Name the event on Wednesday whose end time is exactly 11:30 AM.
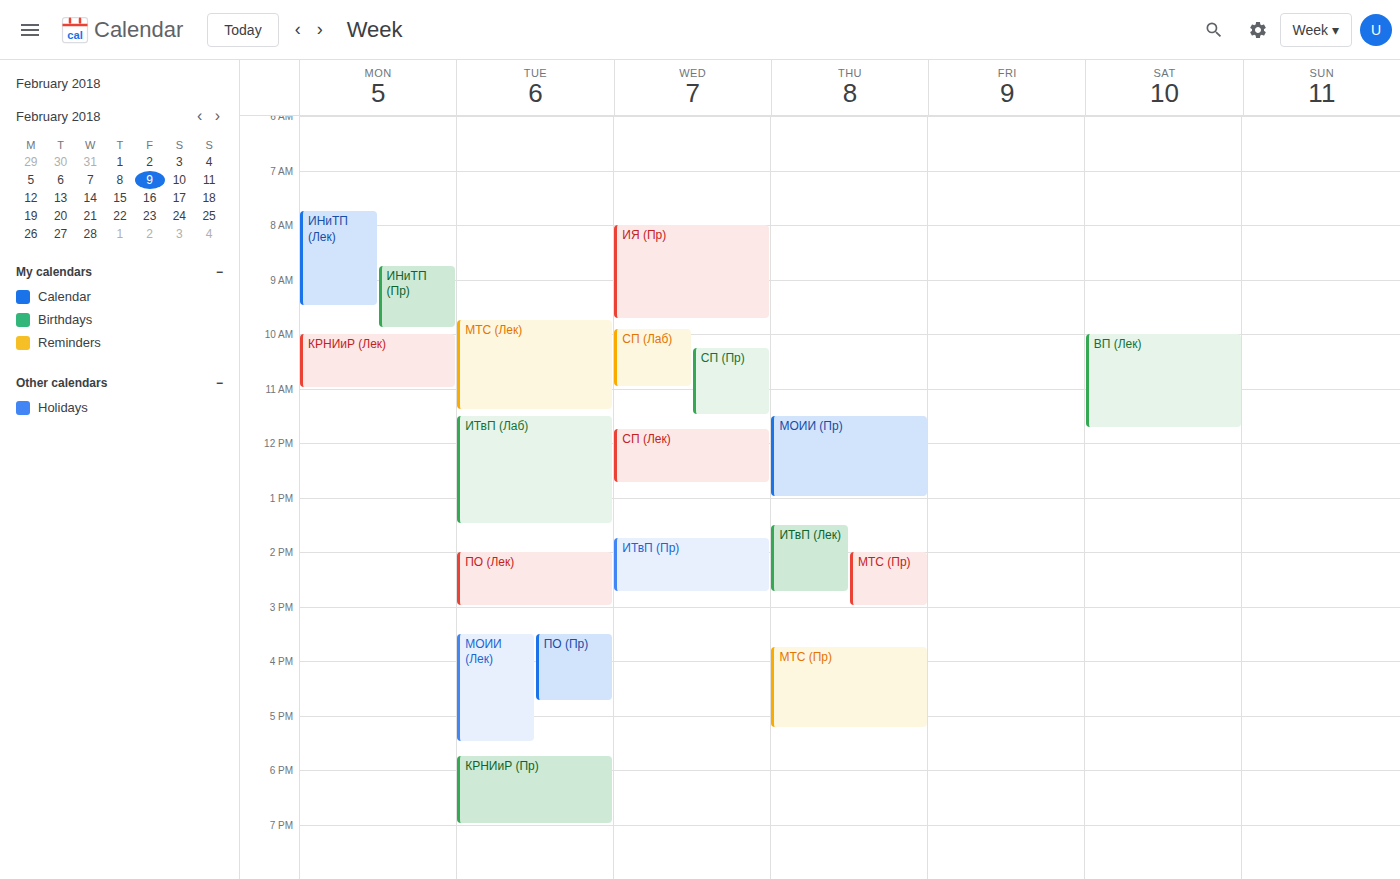
"СП (Пр)"